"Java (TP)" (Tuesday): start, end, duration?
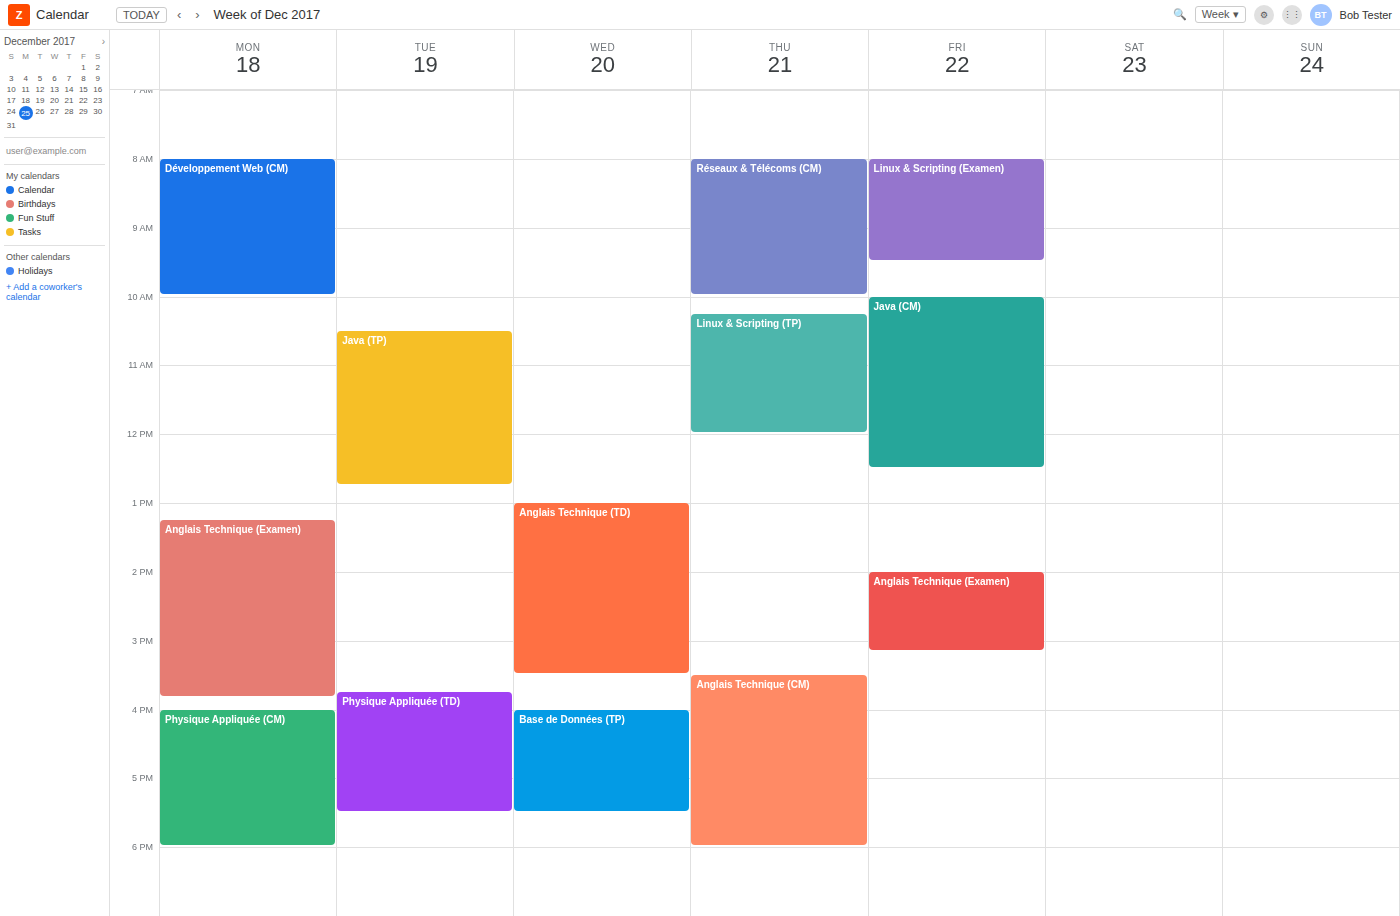
10:30 AM to 12:45 PM, 2 hours 15 minutes